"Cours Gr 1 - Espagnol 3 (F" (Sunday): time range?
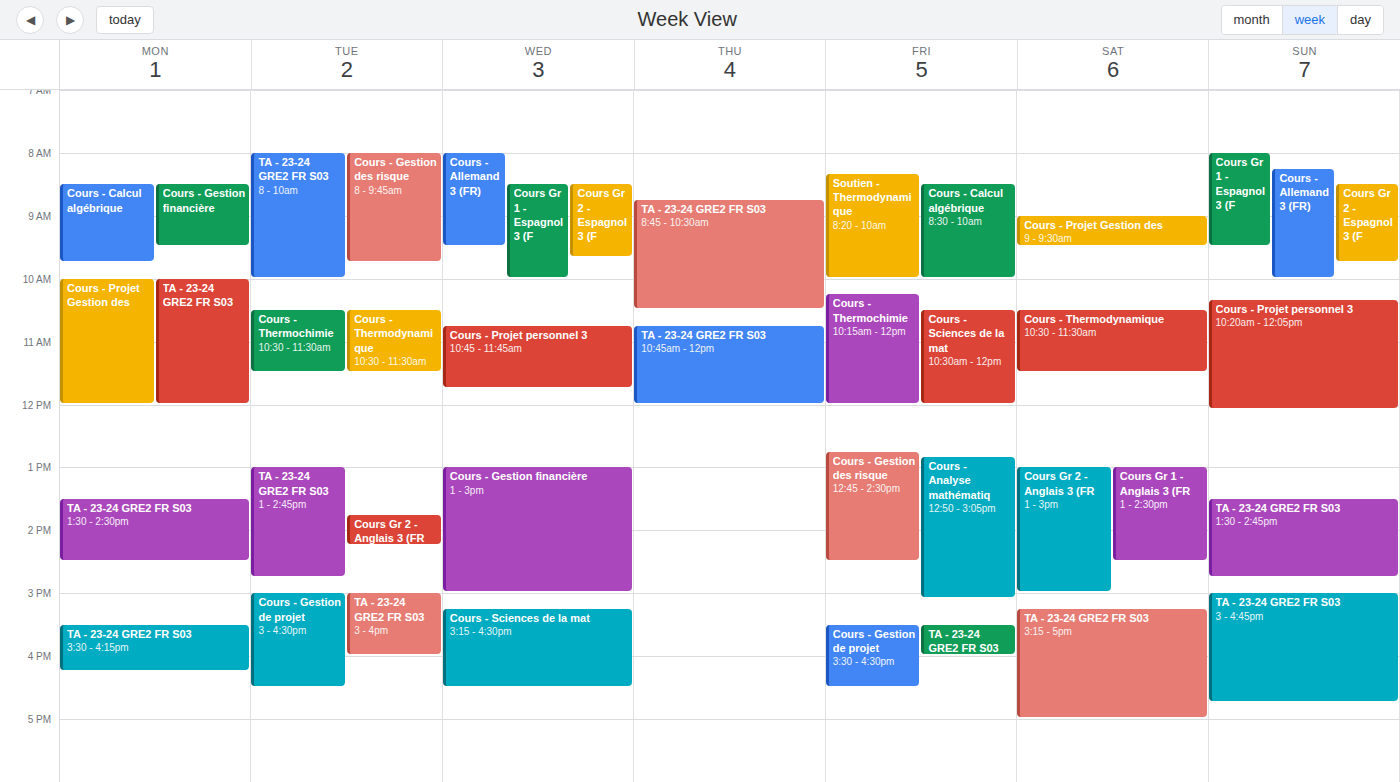
08:00 to 09:30